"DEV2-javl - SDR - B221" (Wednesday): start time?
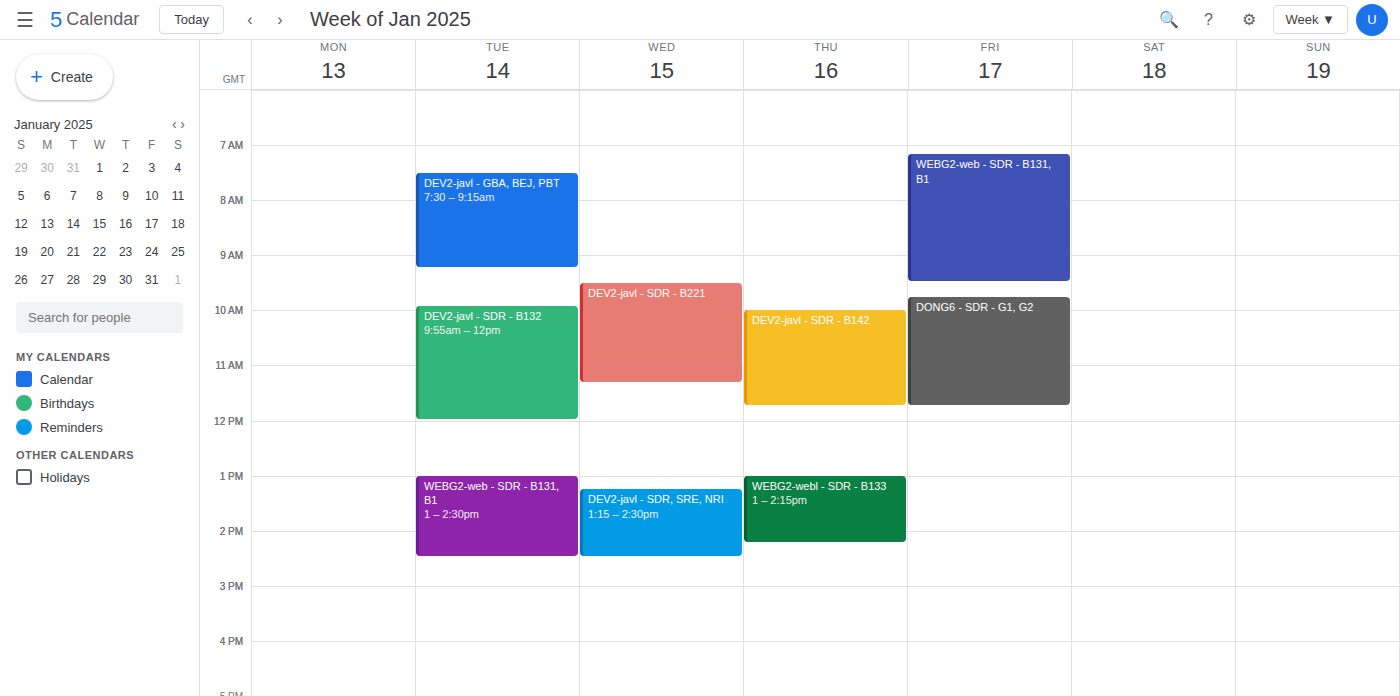
9:30 AM